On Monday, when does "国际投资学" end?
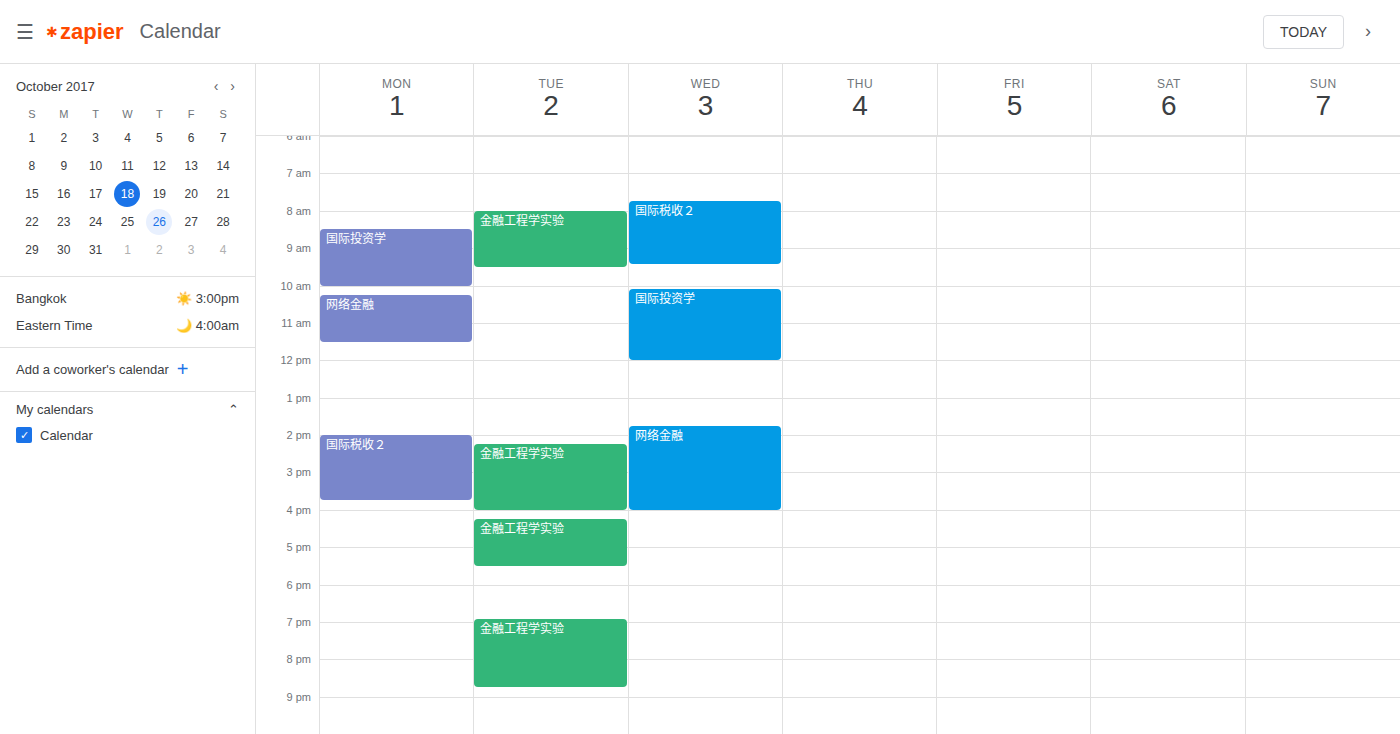
10:00 AM